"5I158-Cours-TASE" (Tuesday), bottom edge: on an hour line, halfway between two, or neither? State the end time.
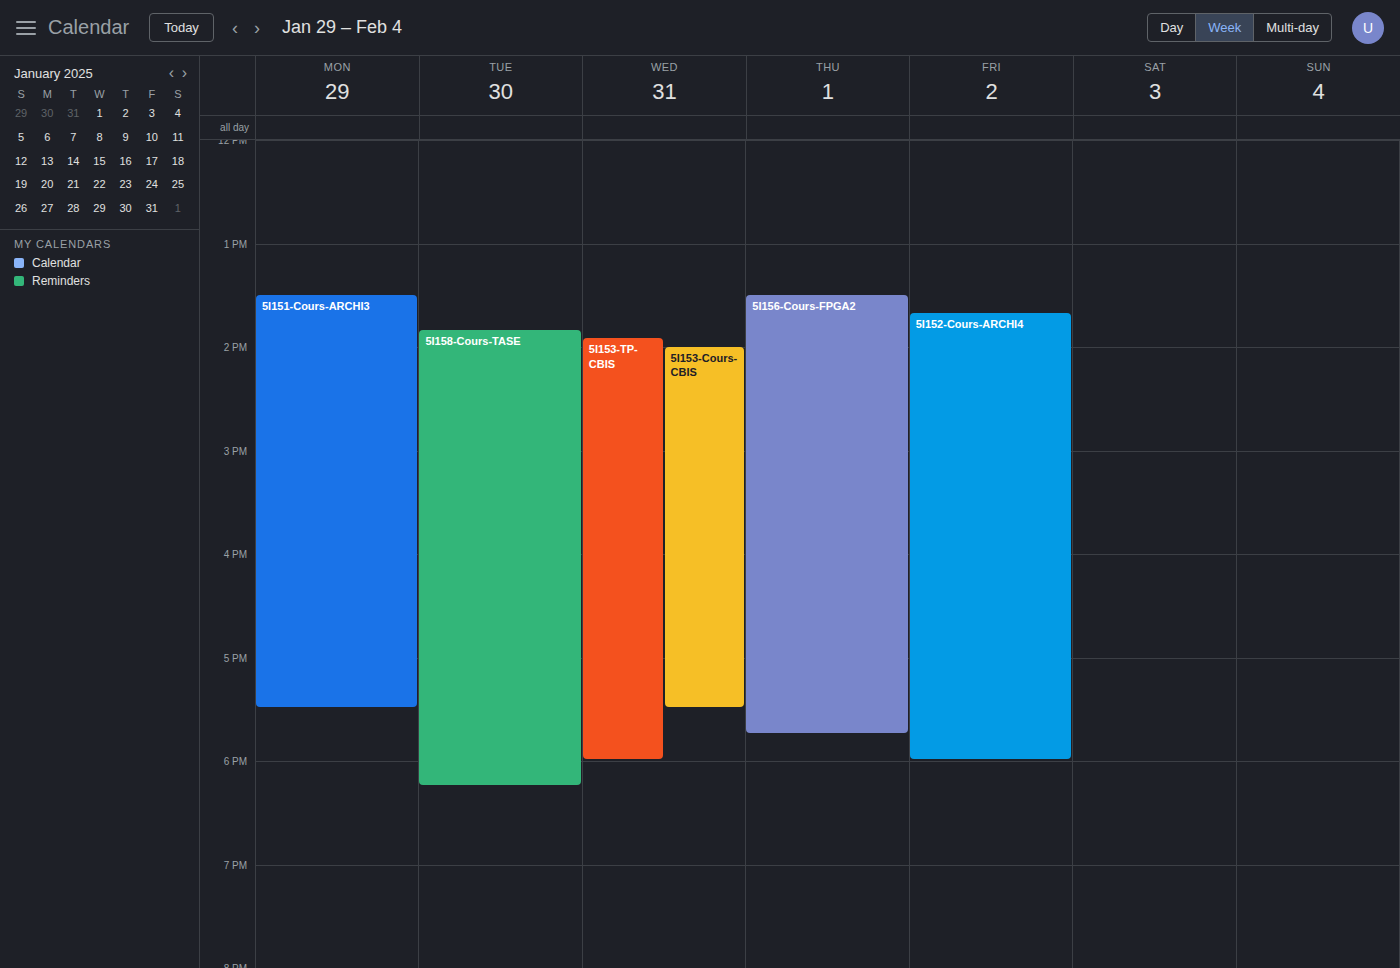
6:15 PM -- neither: a quarter of the way from the 6 PM line to the 7 PM line.